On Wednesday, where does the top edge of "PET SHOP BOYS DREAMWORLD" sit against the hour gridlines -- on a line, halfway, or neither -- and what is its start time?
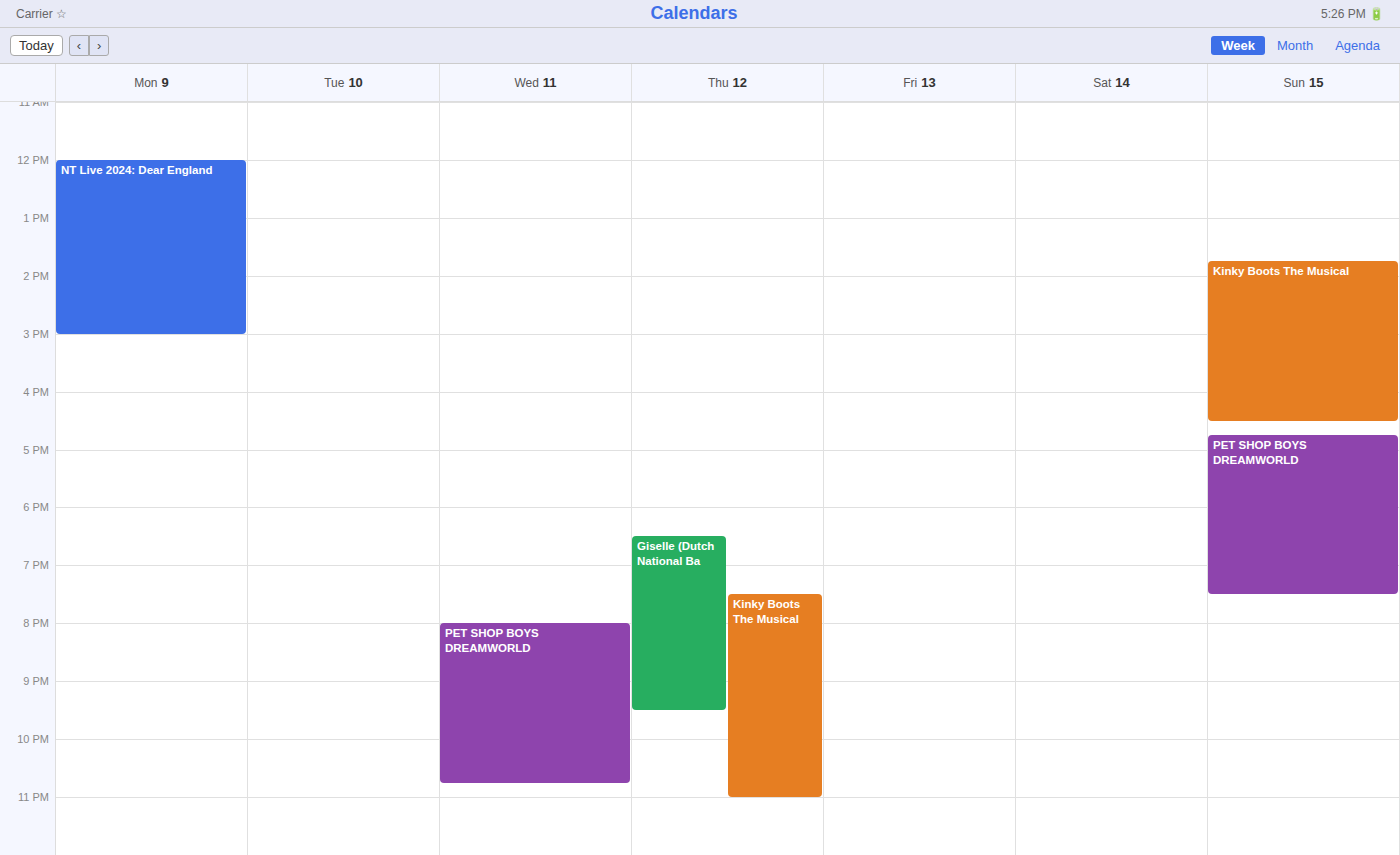
8:00 PM -- exactly on the 8 PM line.